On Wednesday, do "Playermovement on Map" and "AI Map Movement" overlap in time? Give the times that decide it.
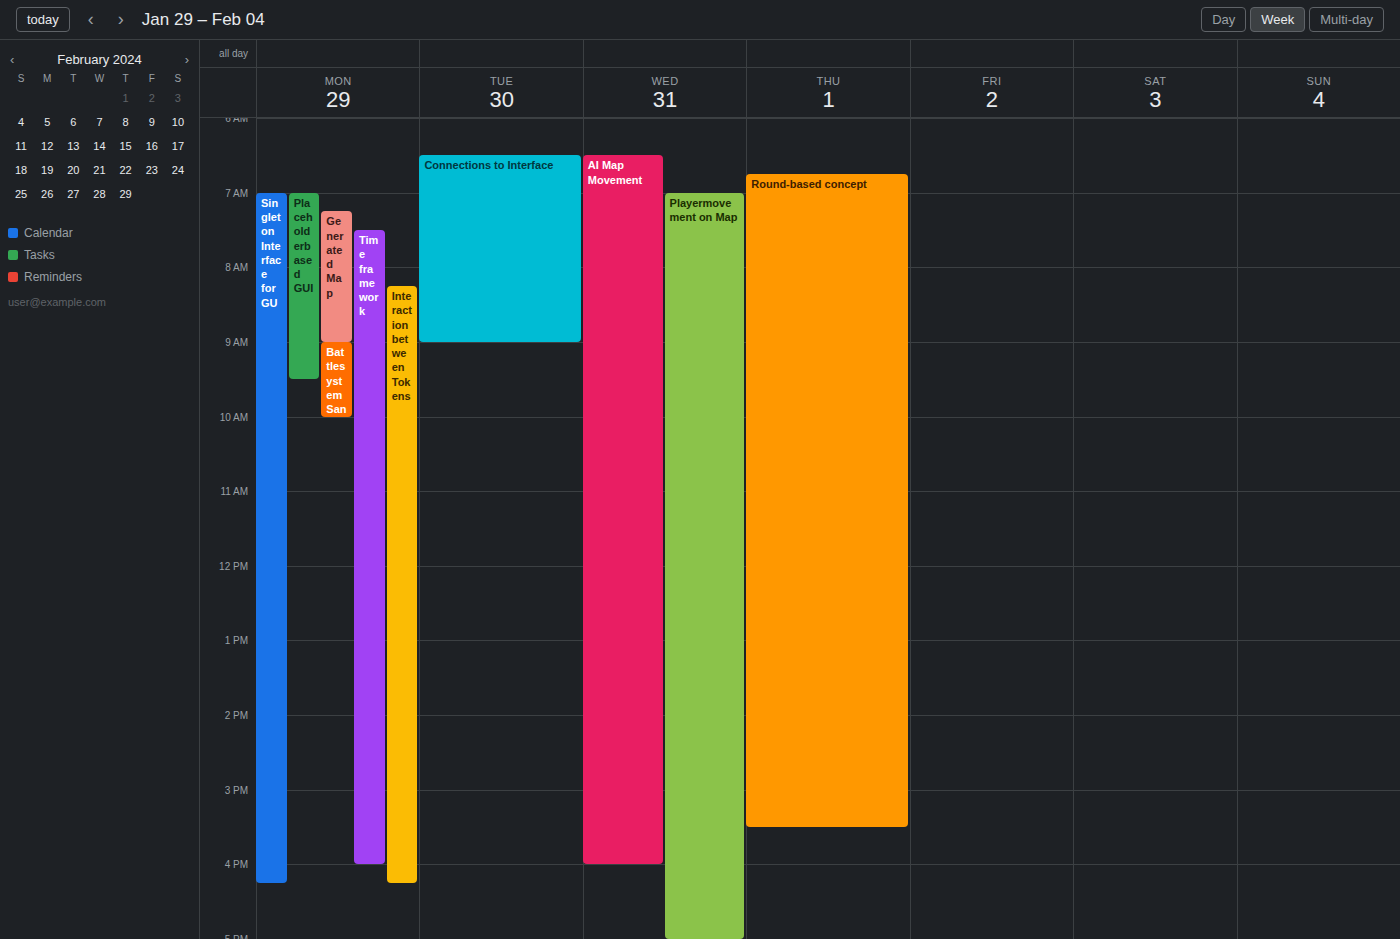
"Playermovement on Map" starts at 7:00 AM, before "AI Map Movement" ends at 4:00 PM -- they overlap.